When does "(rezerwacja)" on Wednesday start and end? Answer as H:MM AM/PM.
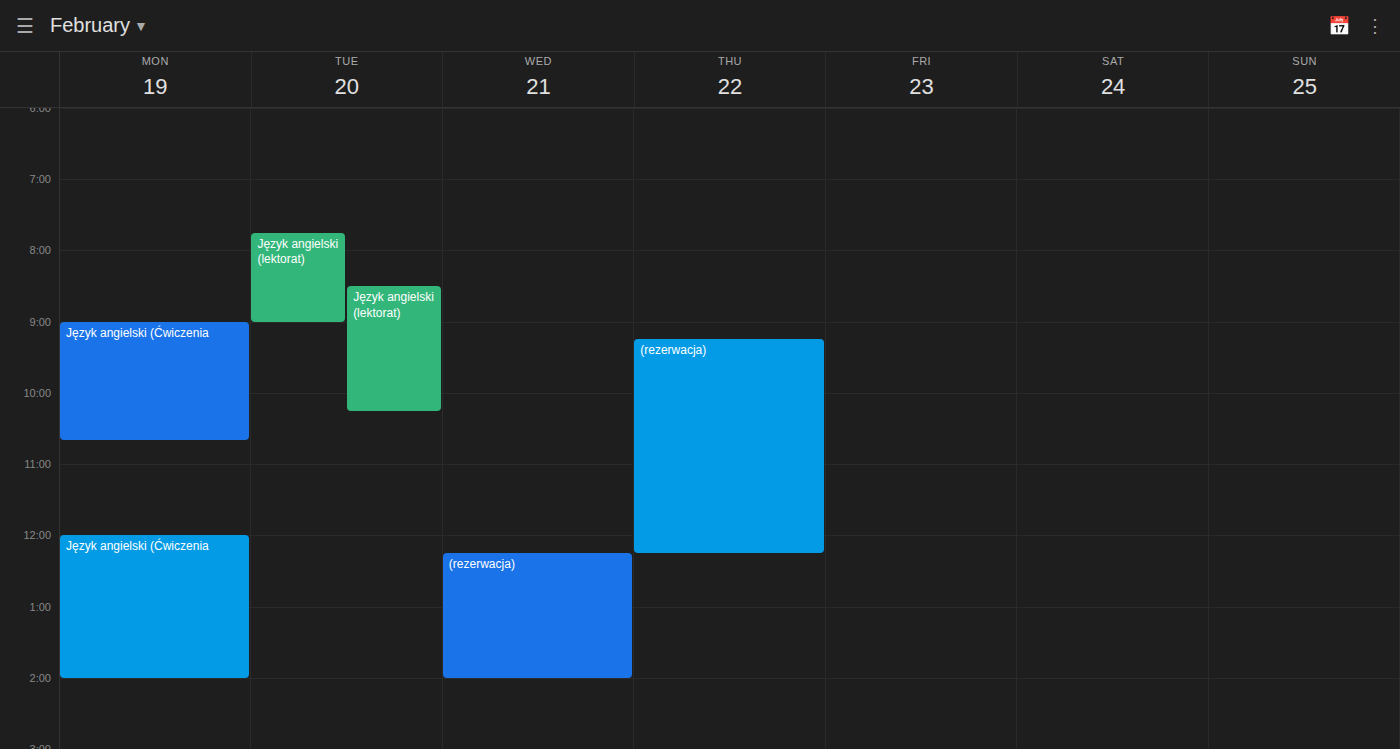
12:15 PM to 2:00 PM